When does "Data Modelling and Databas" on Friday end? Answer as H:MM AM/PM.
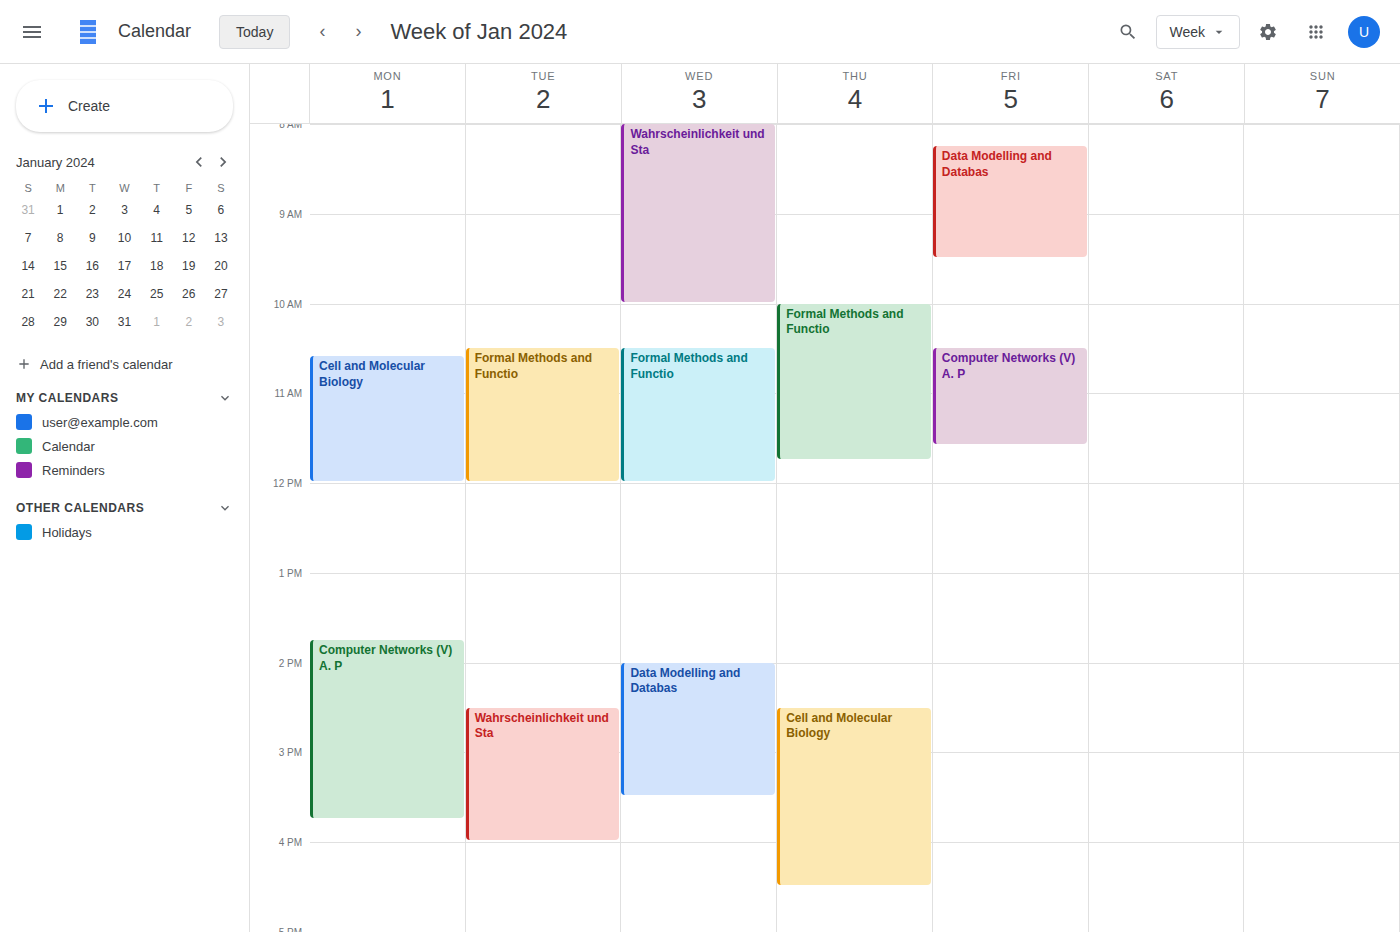
9:30 AM